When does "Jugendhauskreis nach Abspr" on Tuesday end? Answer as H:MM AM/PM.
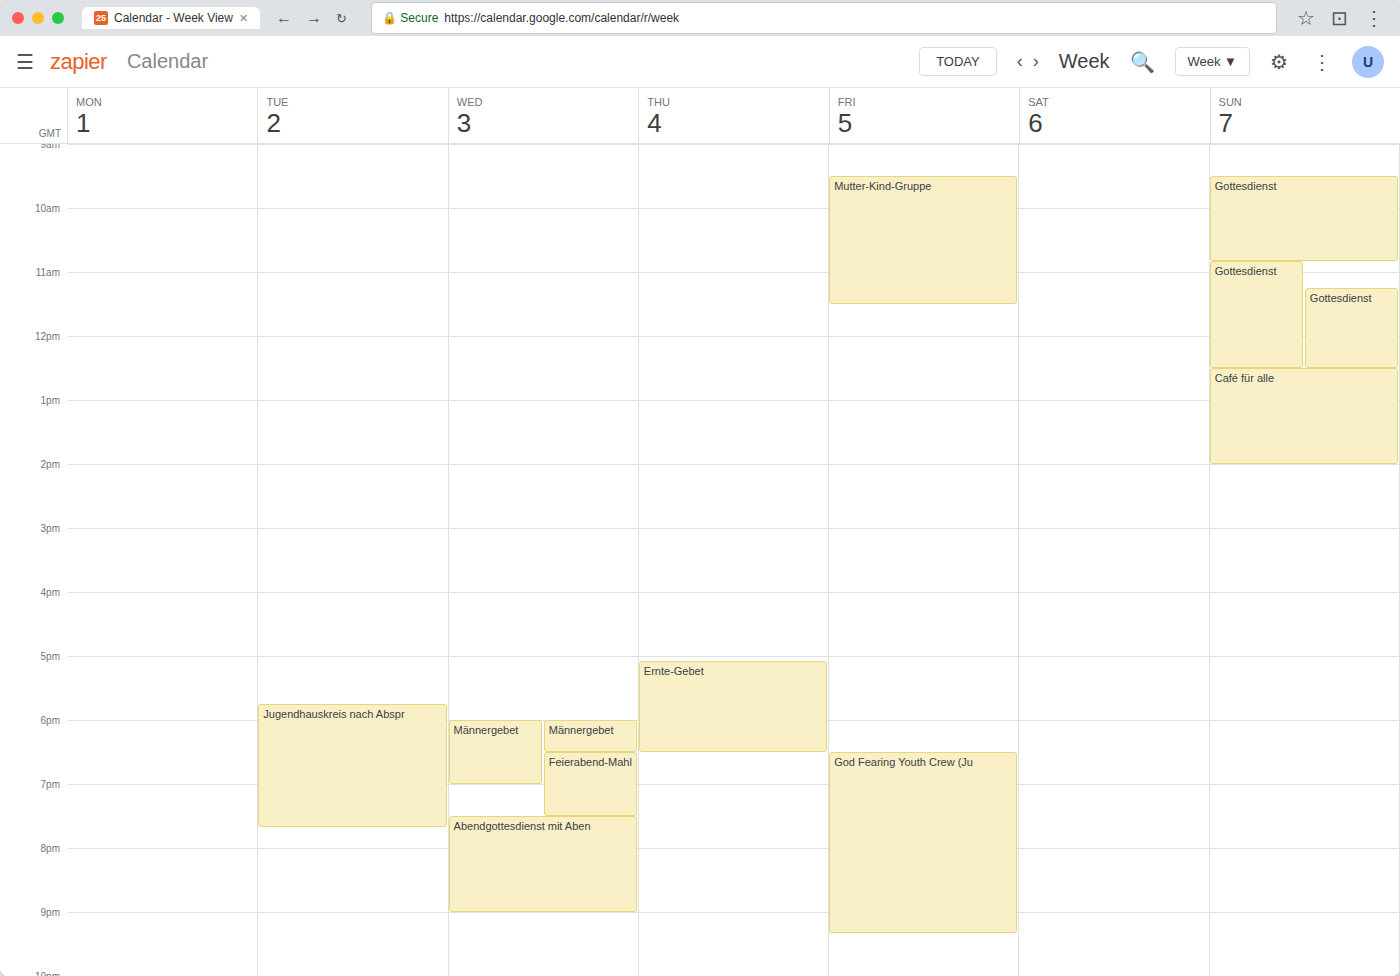
7:40 PM